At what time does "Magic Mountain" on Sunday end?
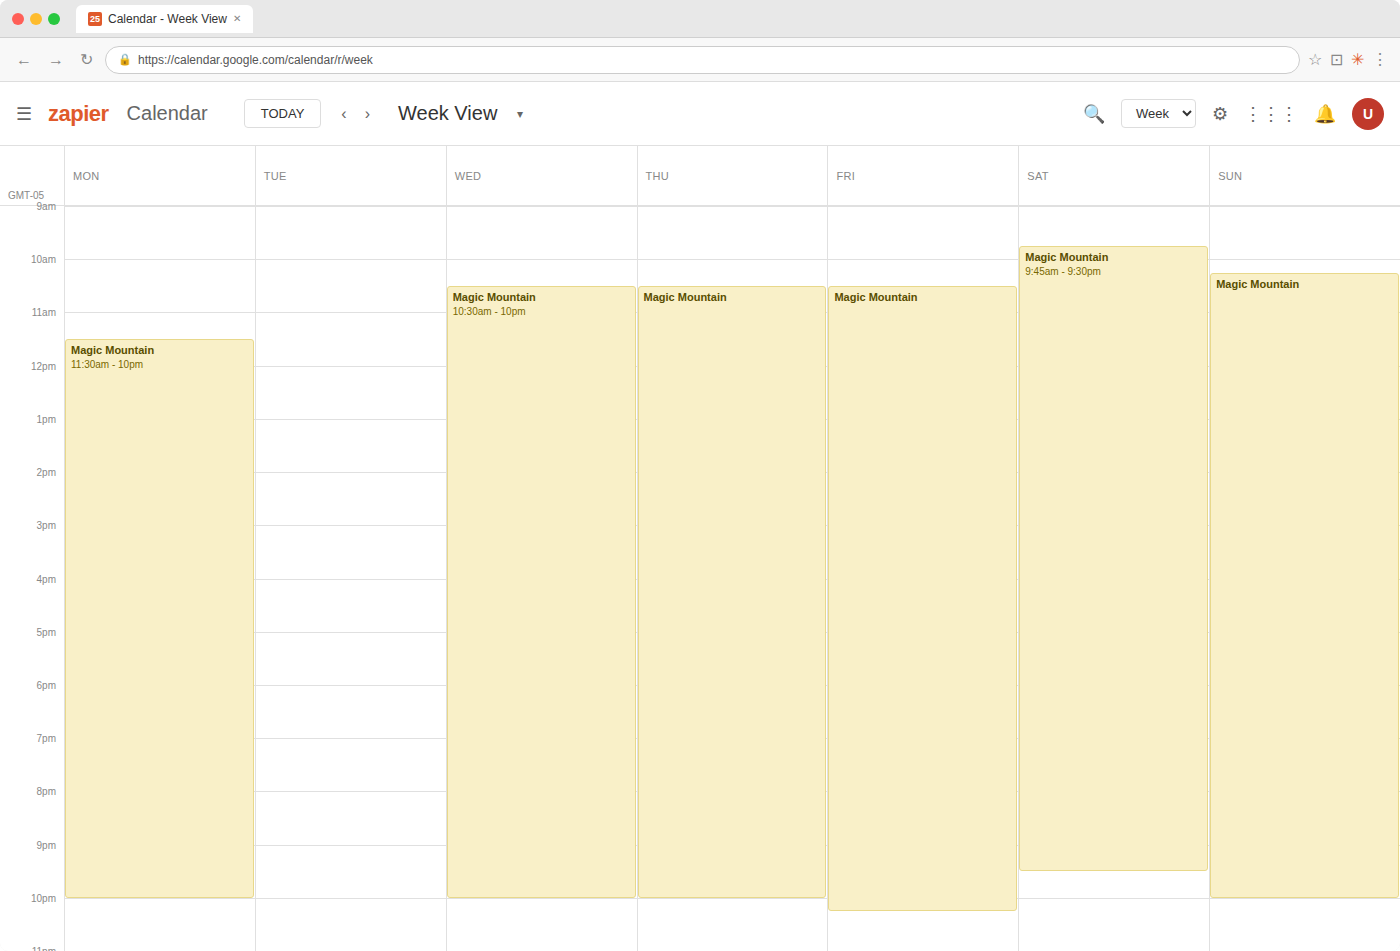
10:00 PM